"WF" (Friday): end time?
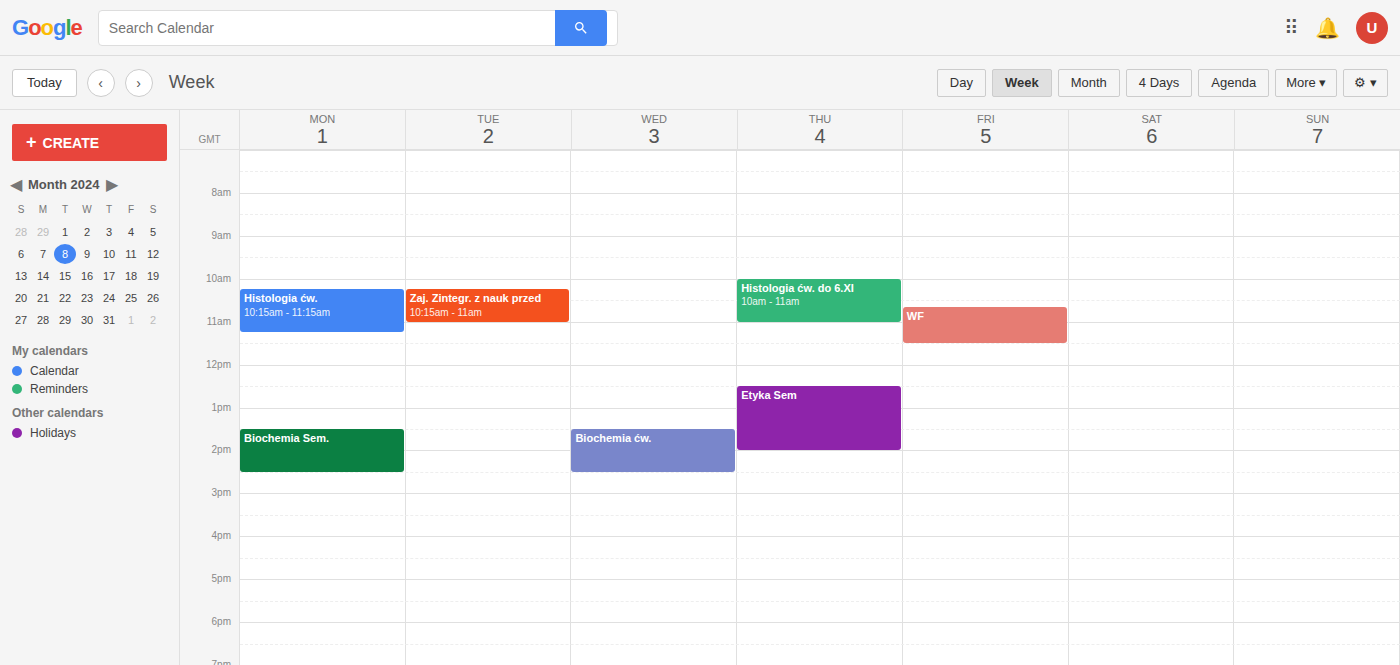
11:30 AM